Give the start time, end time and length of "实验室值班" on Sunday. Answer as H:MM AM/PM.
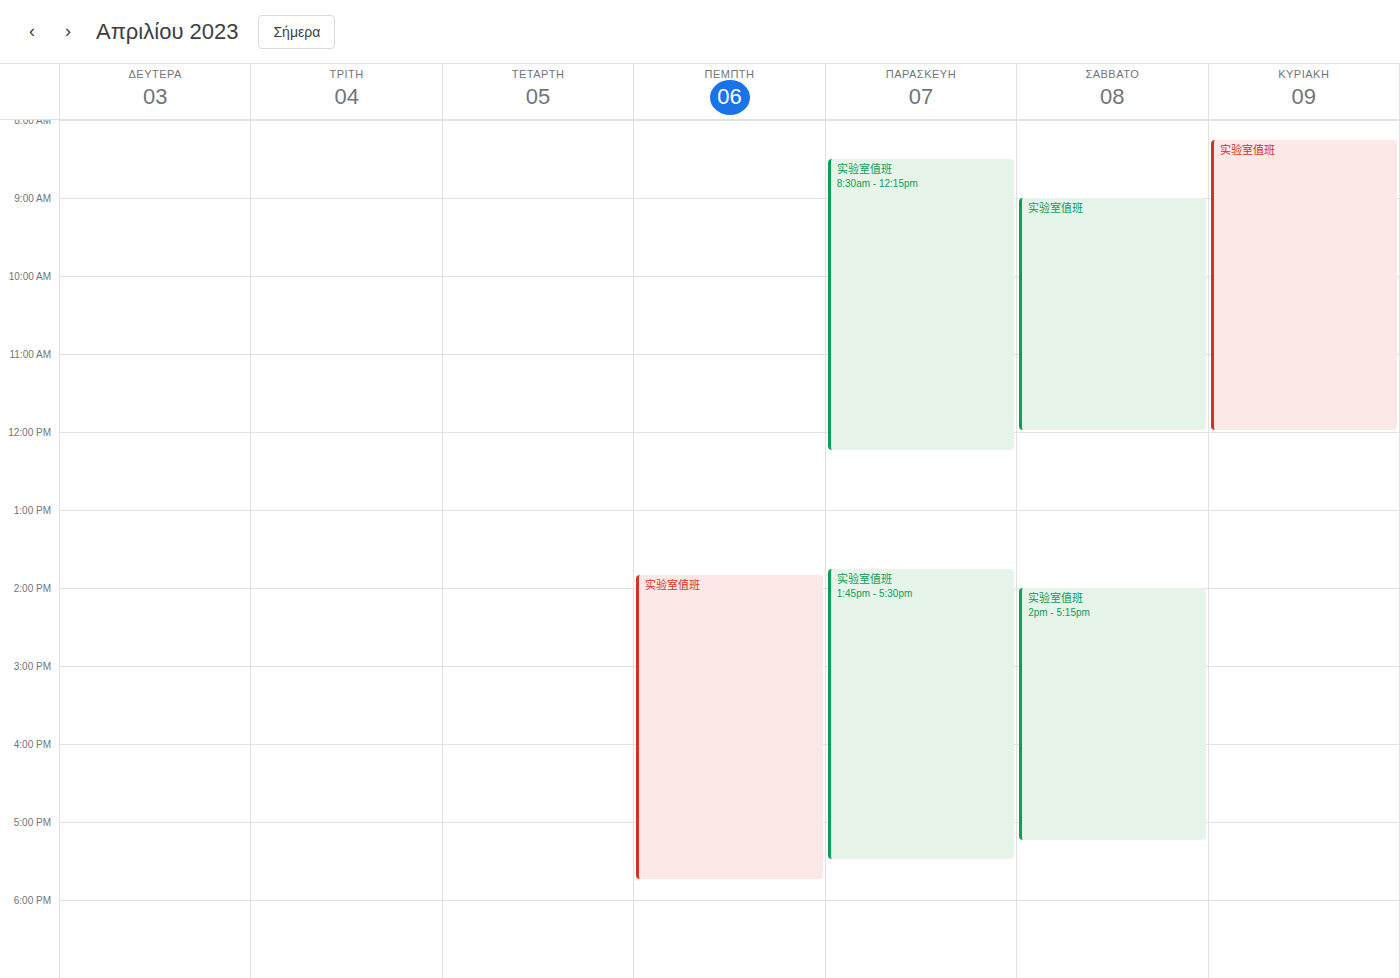
8:15 AM to 12:00 PM, 3 hours 45 minutes